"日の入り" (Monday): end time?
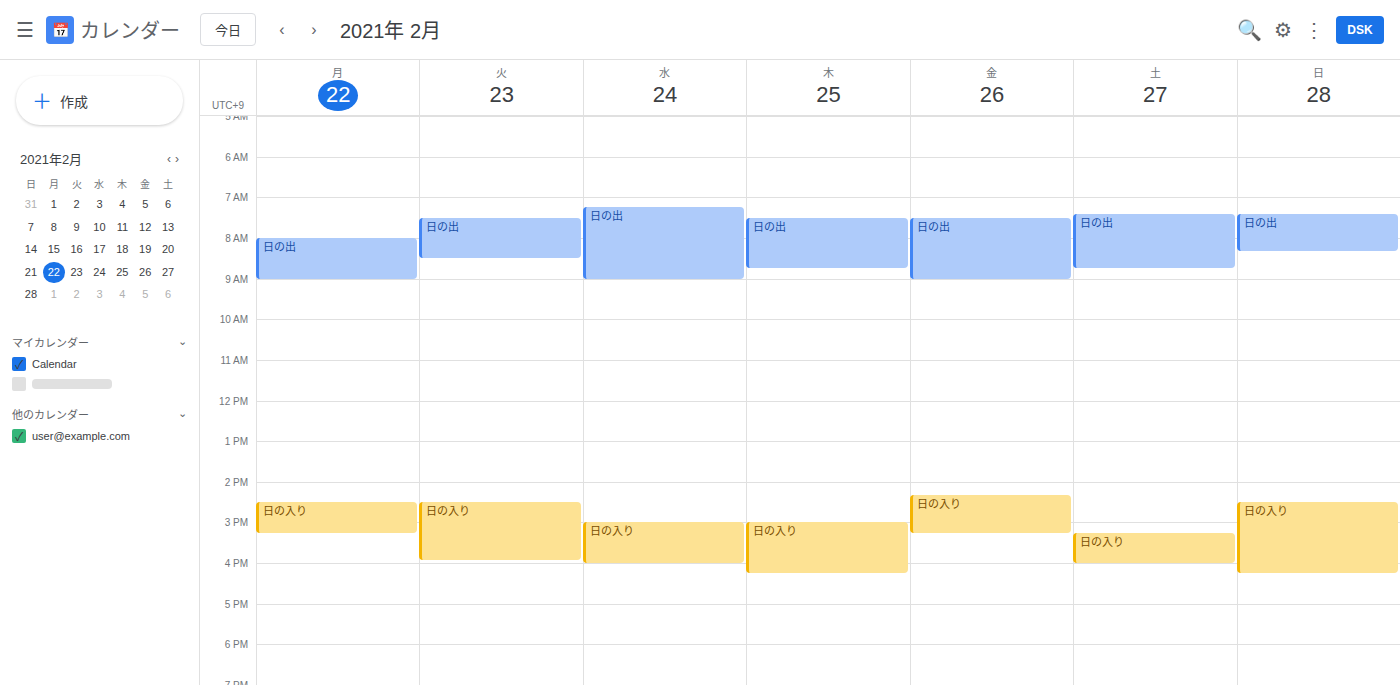
15:15